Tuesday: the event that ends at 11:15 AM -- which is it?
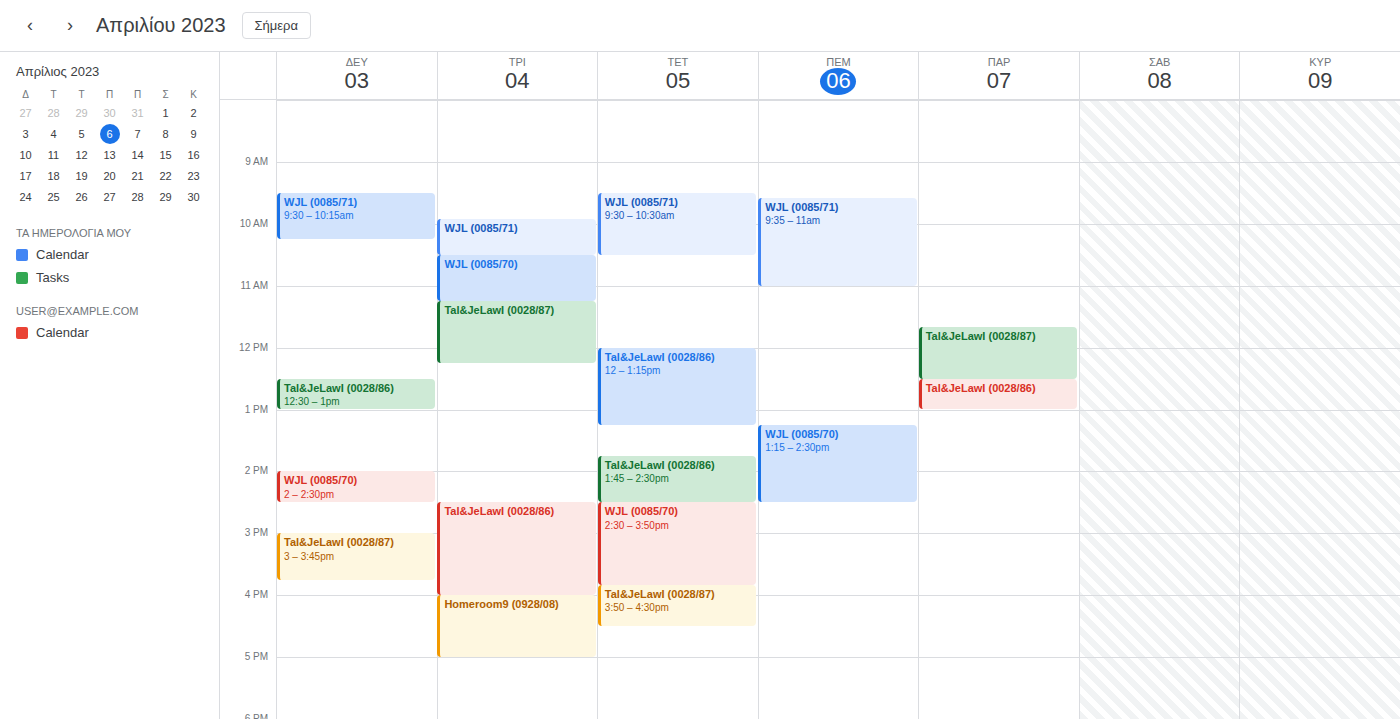
"WJL (0085/70)"